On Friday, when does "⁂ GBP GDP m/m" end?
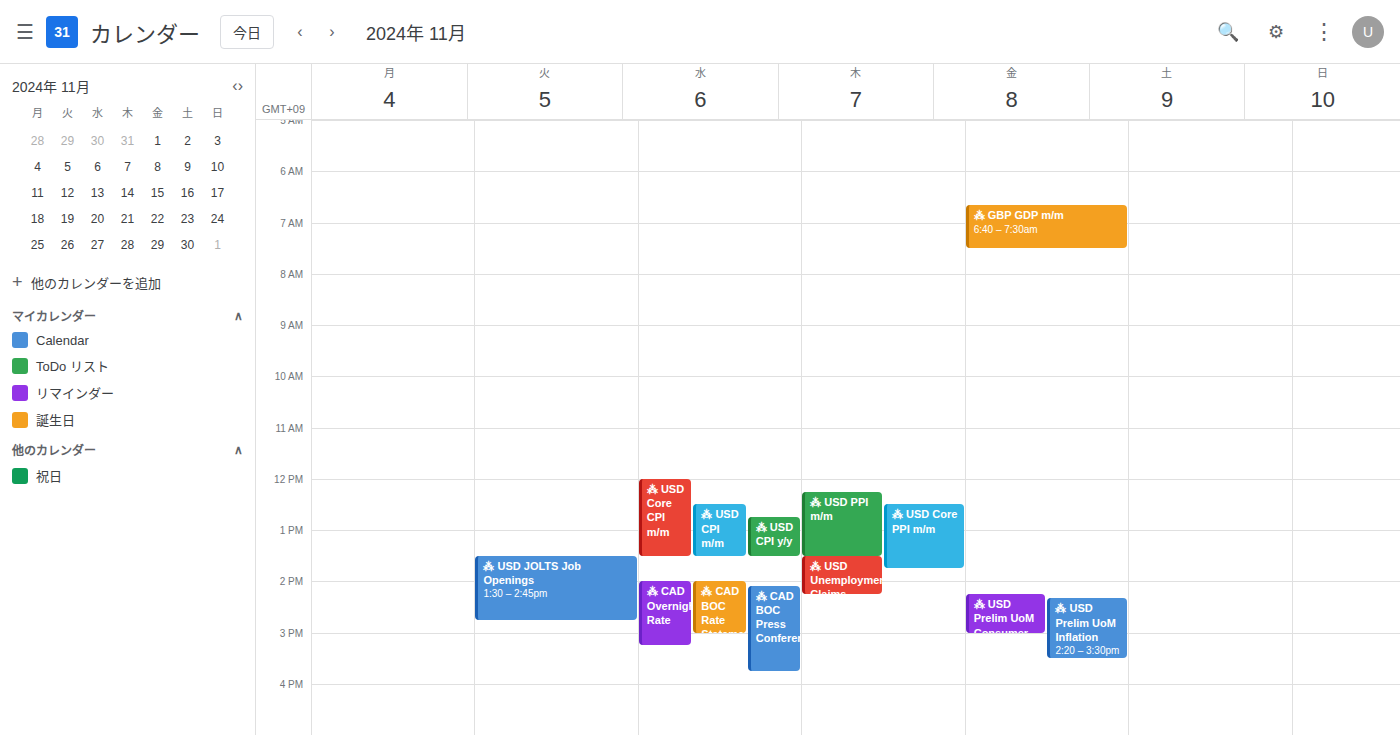
07:30